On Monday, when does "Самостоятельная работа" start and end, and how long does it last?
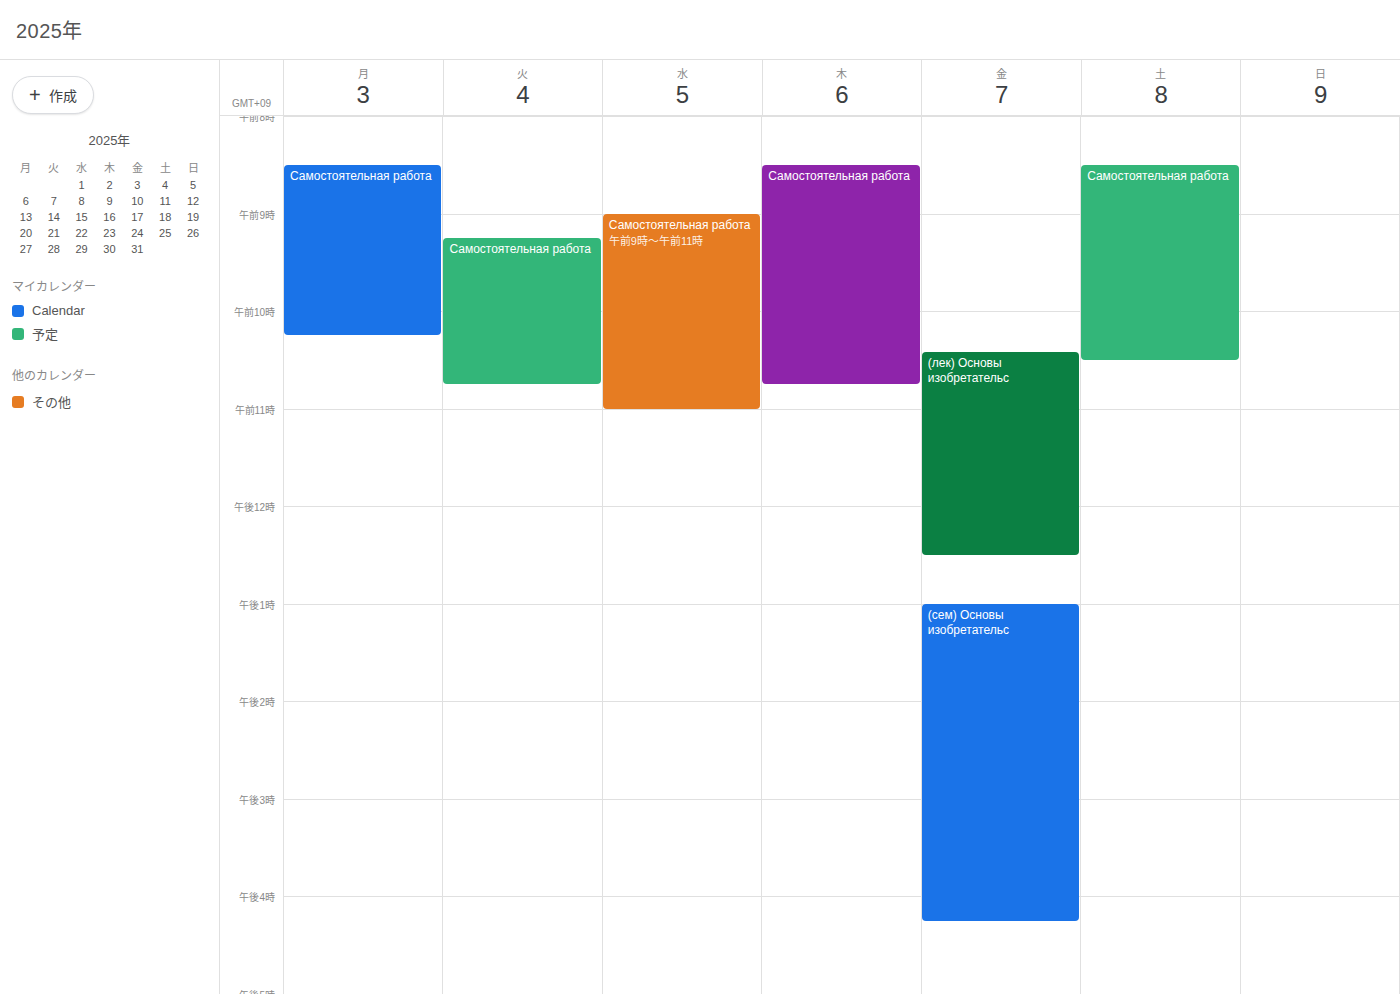
08:30 to 10:15, 1 hour 45 minutes